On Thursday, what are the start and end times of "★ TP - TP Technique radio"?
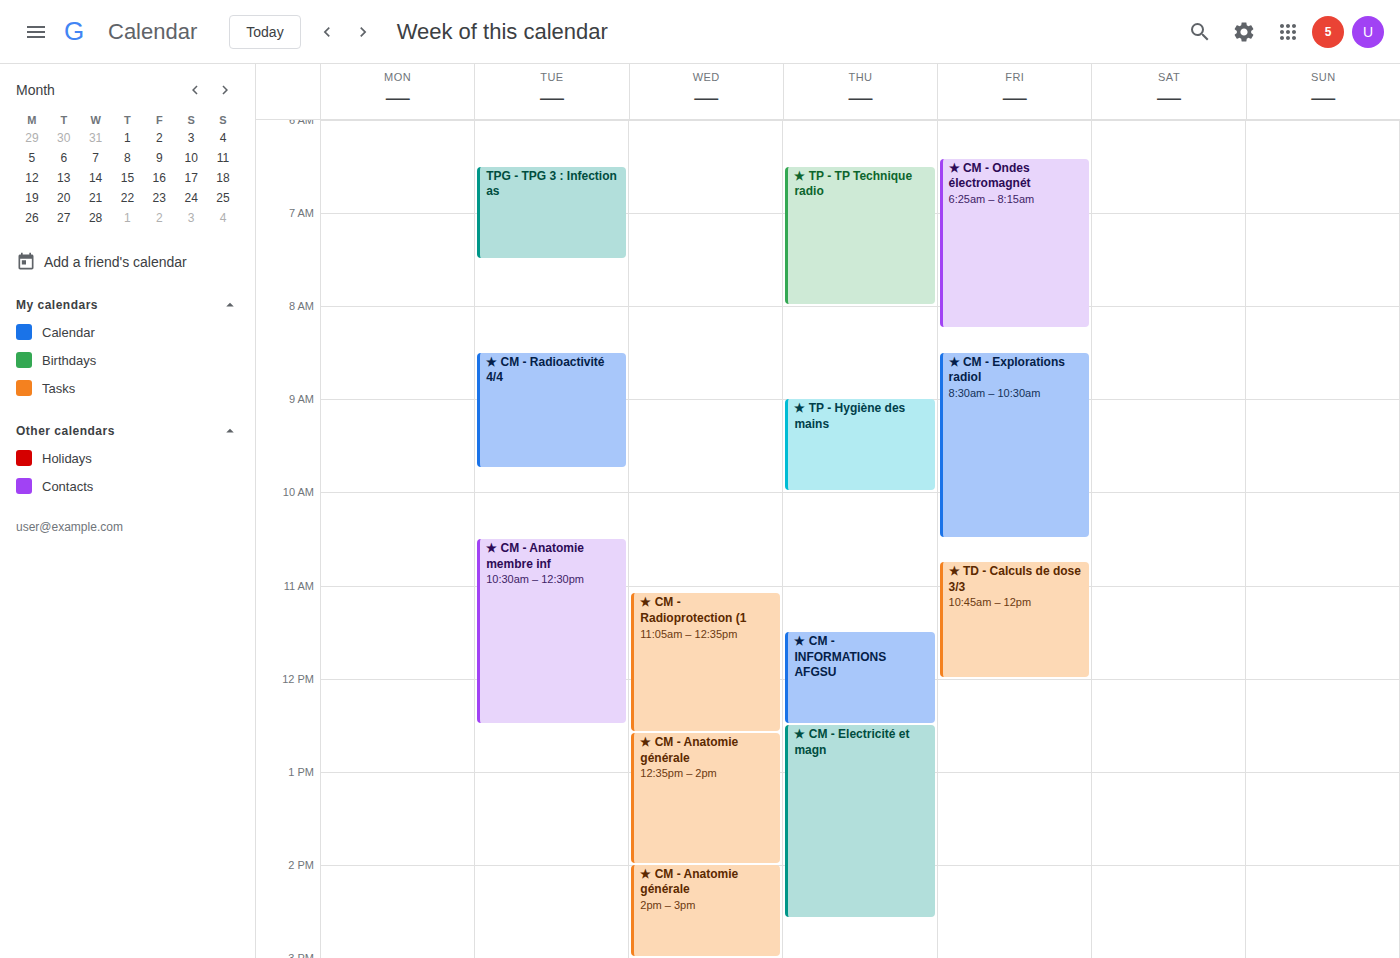
6:30 AM to 8:00 AM